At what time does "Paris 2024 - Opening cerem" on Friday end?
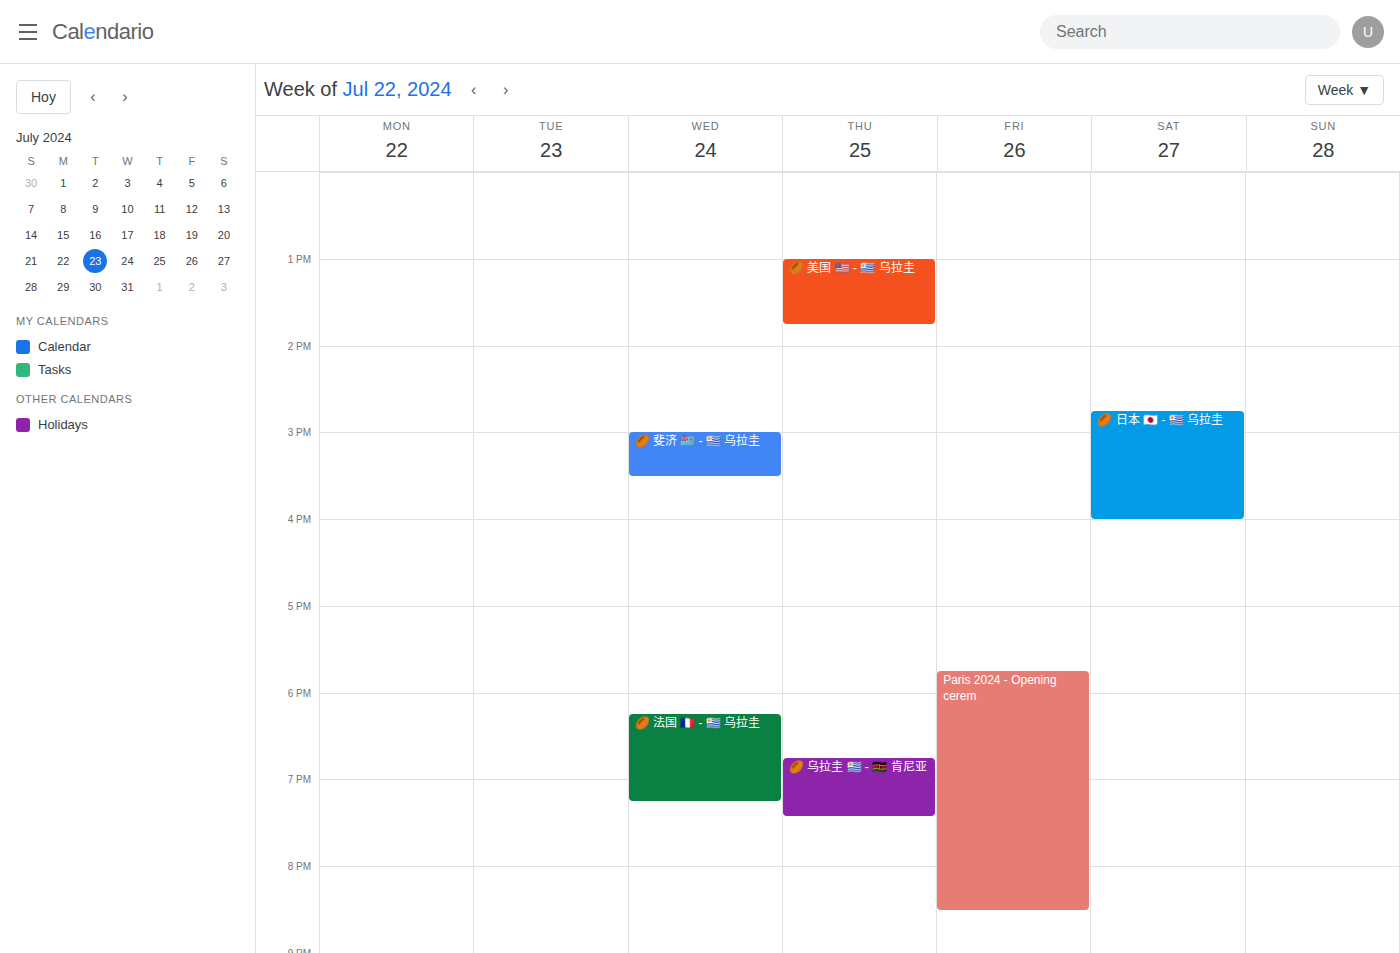
8:30 PM